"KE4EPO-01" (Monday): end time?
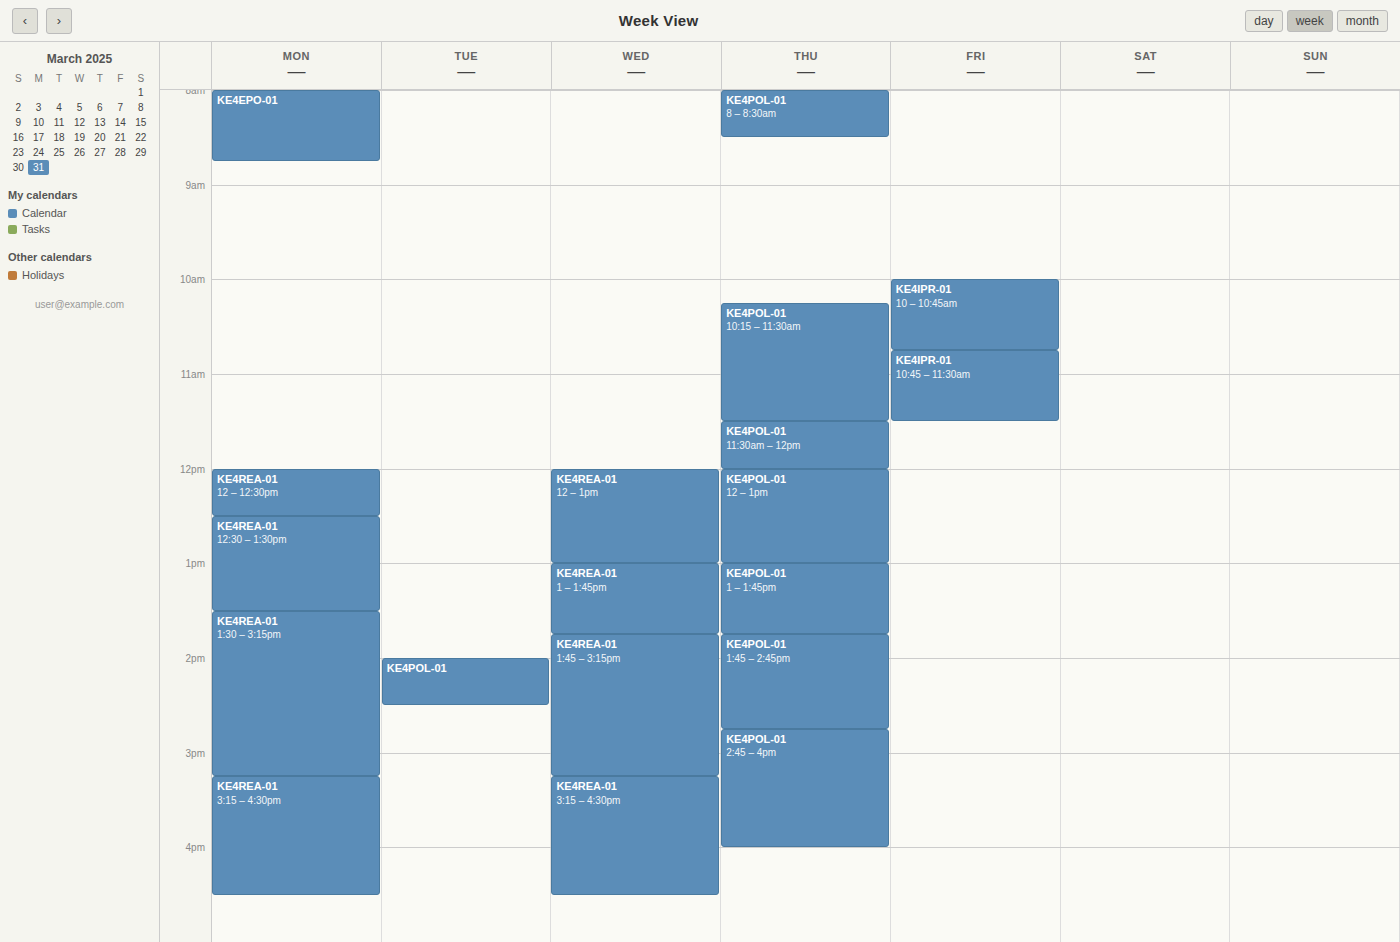
08:45